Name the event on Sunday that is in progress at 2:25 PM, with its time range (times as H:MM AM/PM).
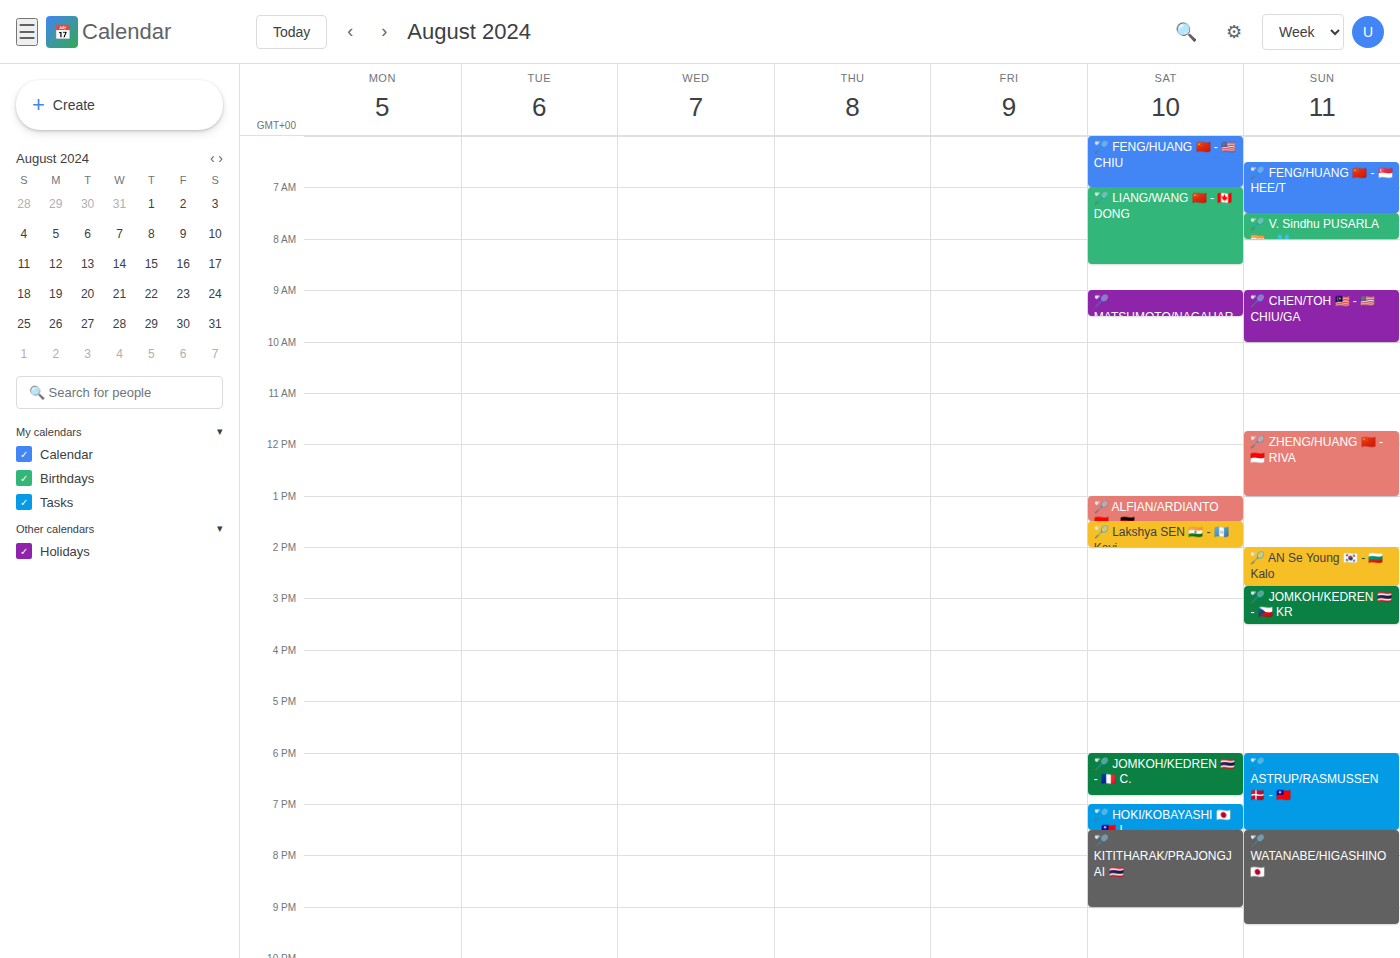
"🏸 AN Se Young 🇰🇷 - 🇧🇬 Kalo", 2:00 PM to 2:45 PM